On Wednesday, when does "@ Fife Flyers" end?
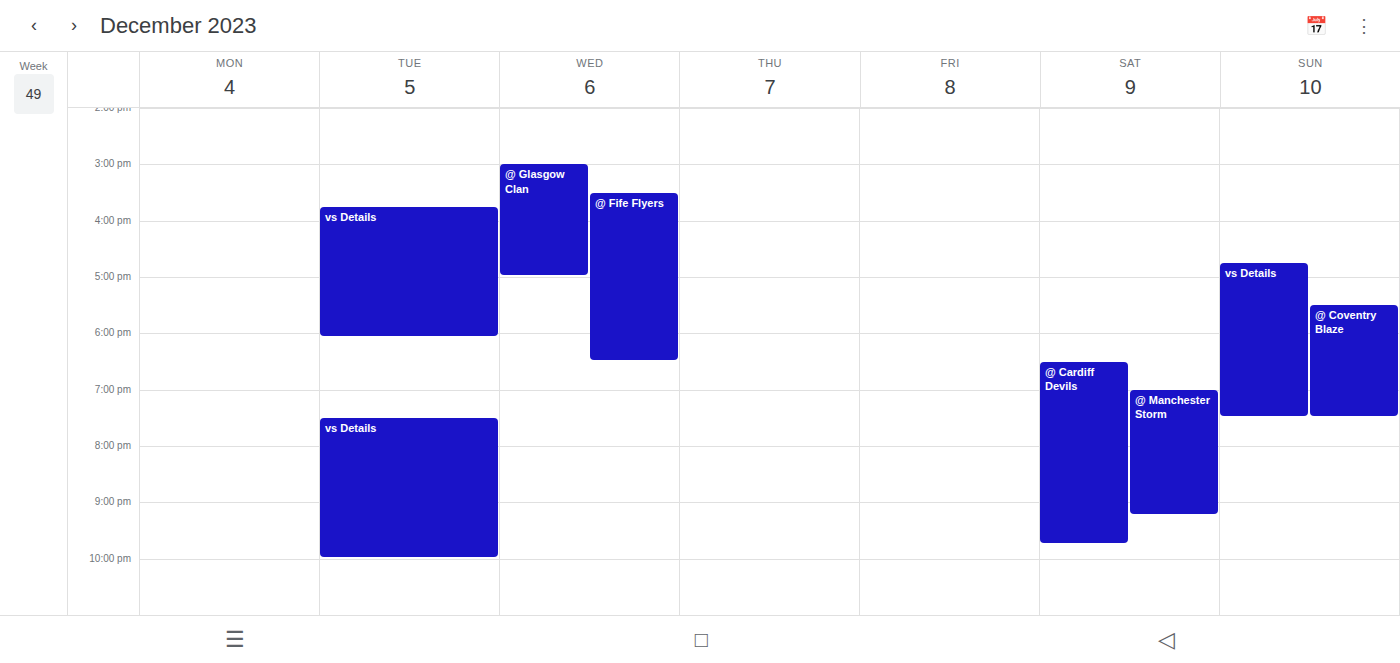
6:30 PM